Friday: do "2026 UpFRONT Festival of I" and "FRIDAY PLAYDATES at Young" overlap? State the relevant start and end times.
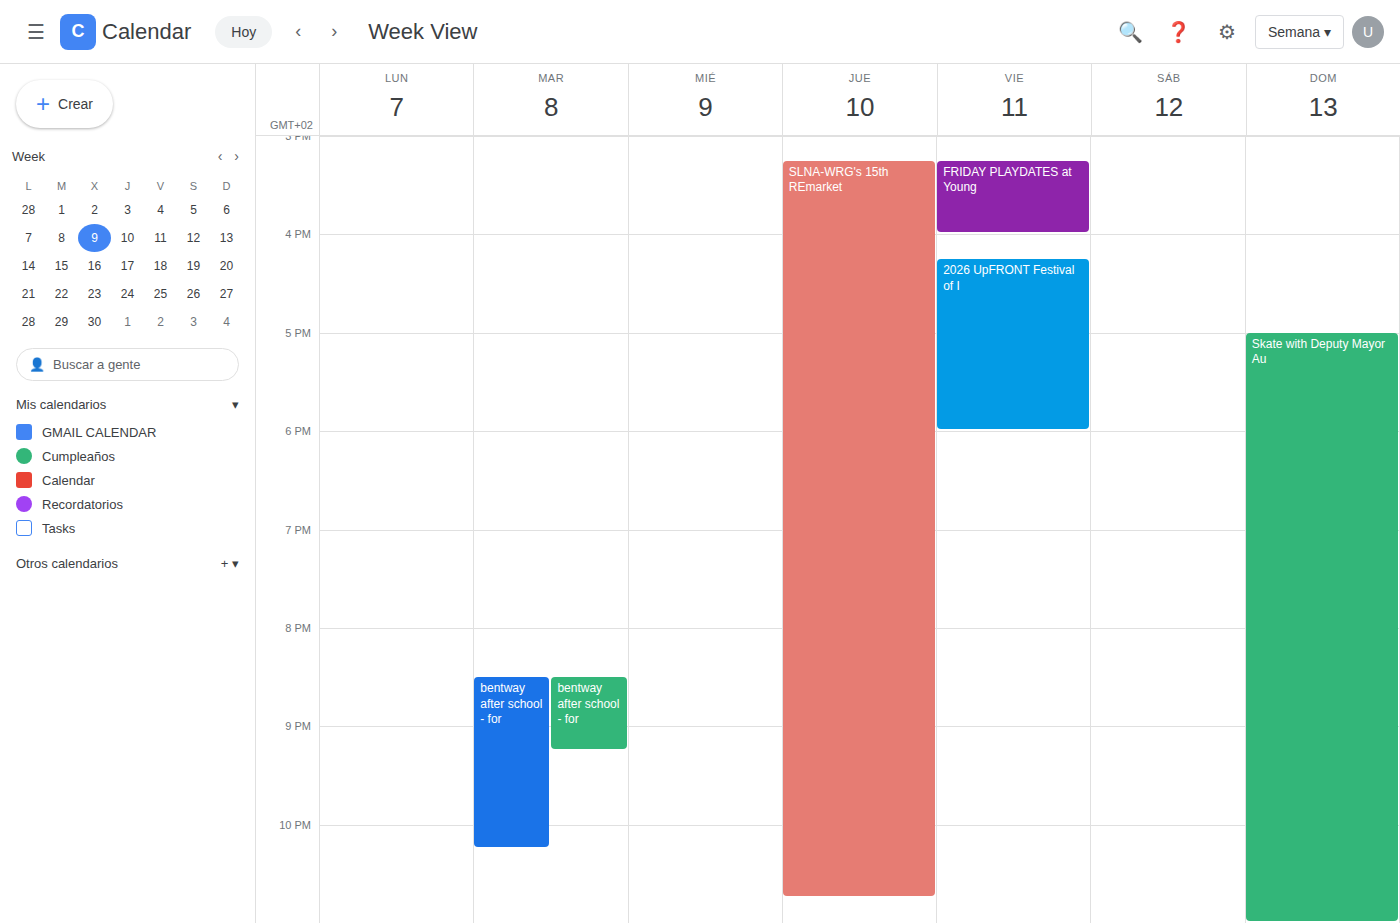
"FRIDAY PLAYDATES at Young" ends at 16:00 and "2026 UpFRONT Festival of I" starts at 16:15 -- no overlap.